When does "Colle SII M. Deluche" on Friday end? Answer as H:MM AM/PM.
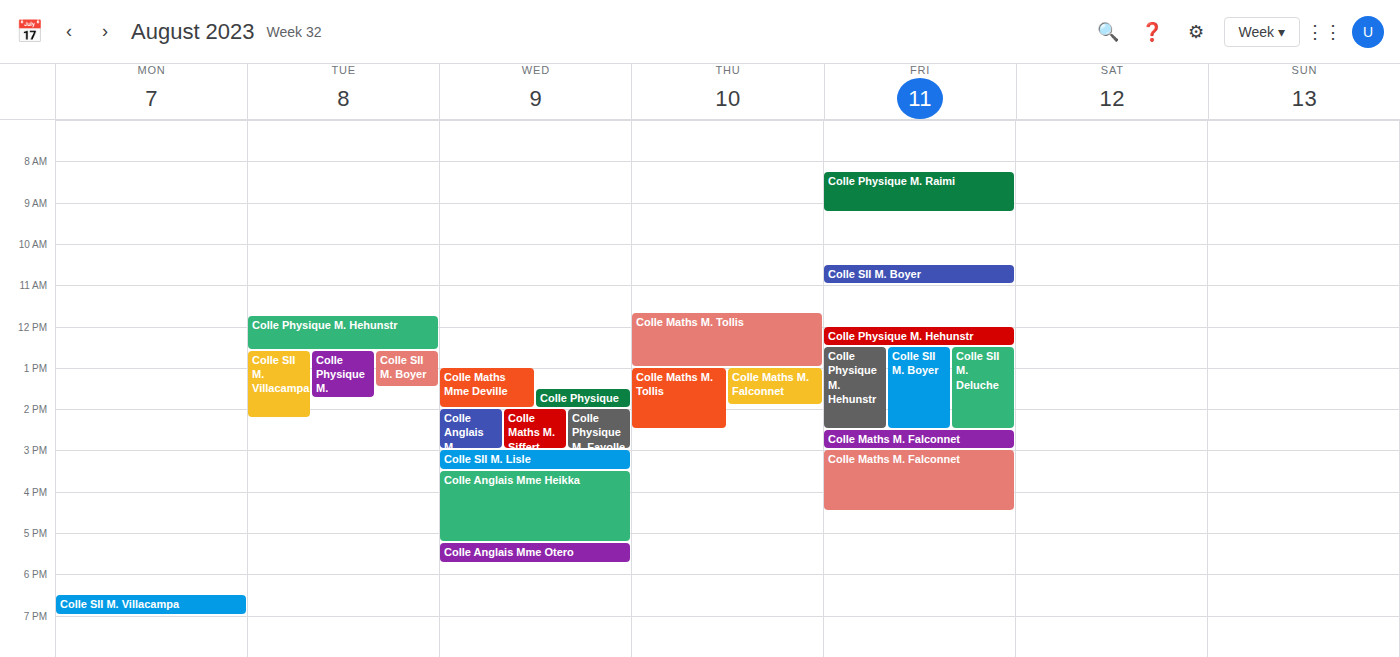
2:30 PM